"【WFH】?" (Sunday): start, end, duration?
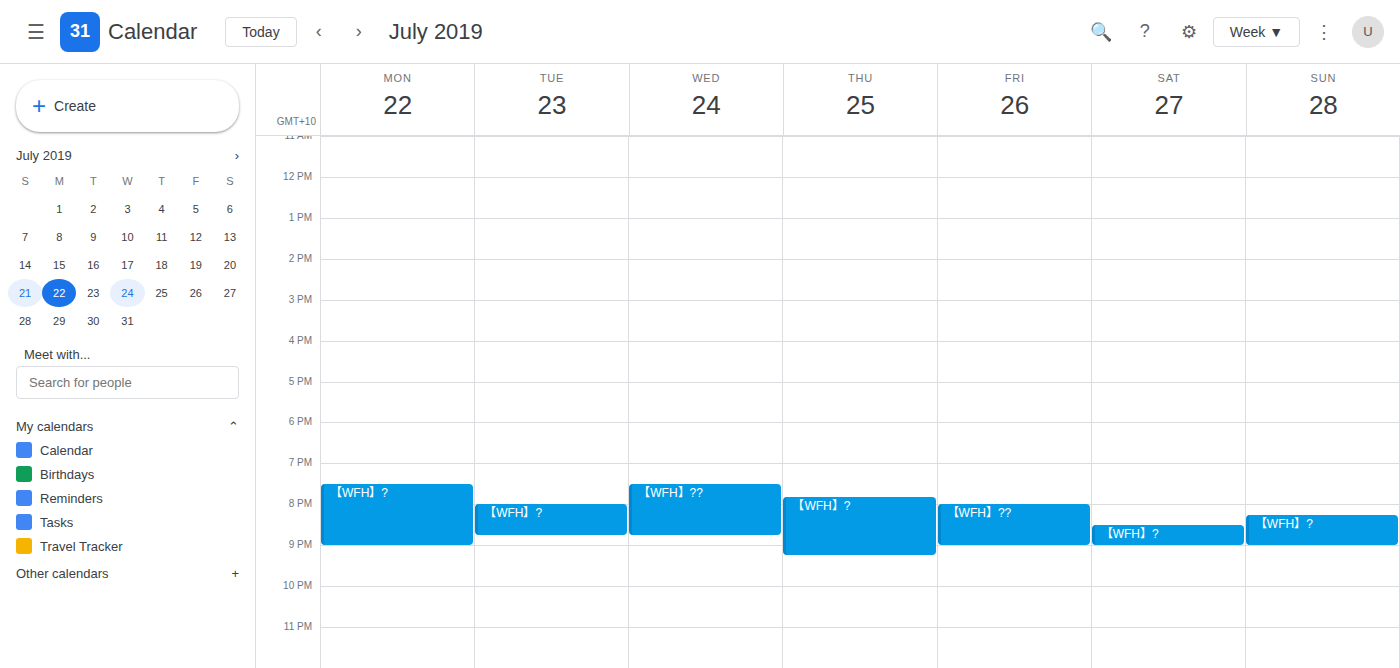
20:15 to 21:00, 45 minutes